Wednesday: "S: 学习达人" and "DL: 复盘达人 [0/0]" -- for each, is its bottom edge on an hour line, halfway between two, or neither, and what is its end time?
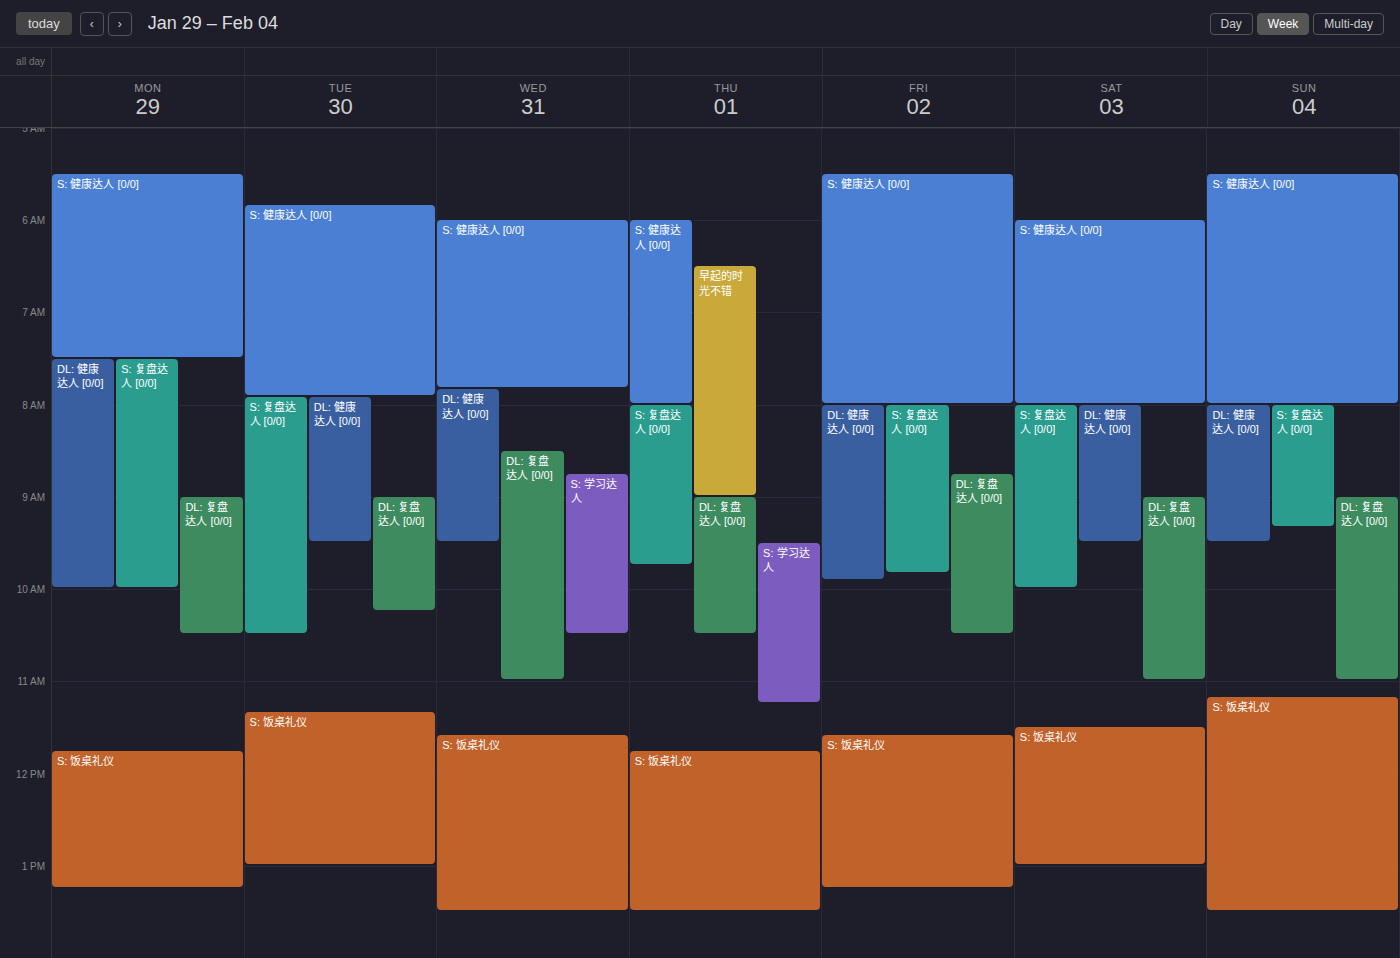
"S: 学习达人": 10:30 AM, halfway between the 10 AM and 11 AM lines. "DL: 复盘达人 [0/0]": 11:00 AM, exactly on the 11 AM line.